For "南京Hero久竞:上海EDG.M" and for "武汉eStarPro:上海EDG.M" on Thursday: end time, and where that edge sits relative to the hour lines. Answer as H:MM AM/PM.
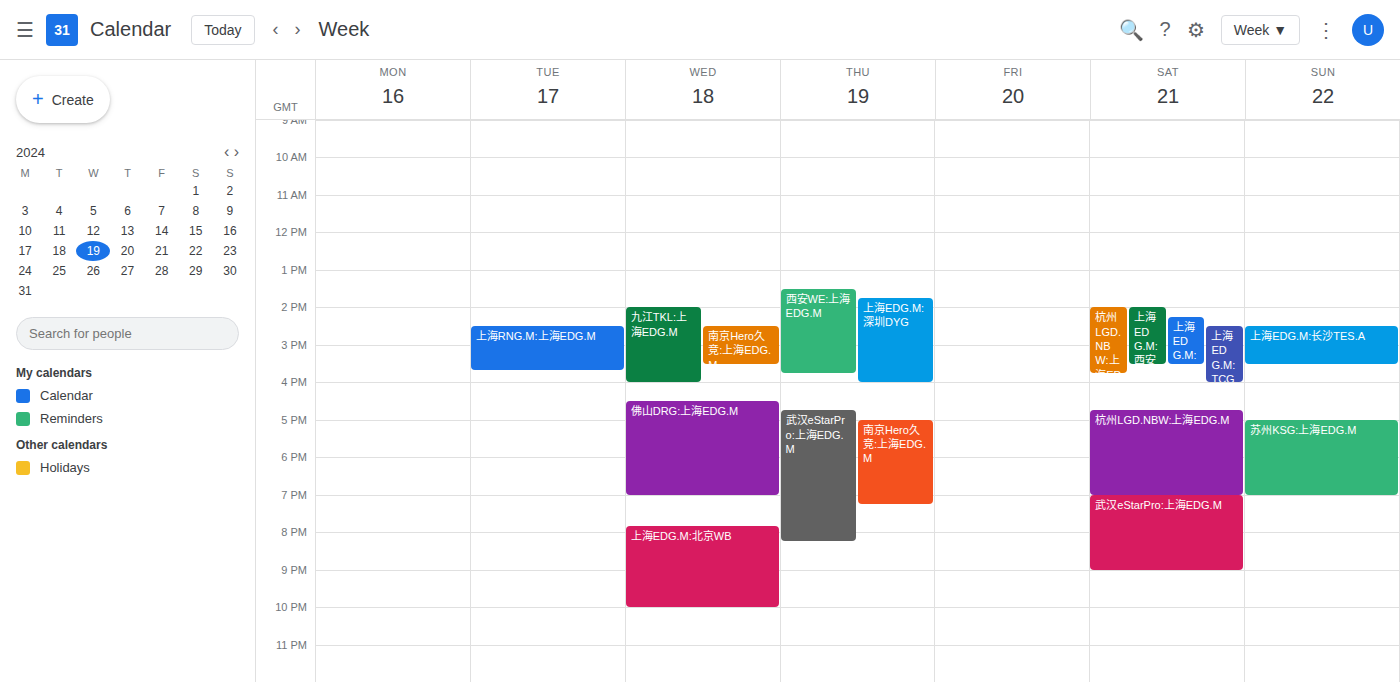
"南京Hero久竞:上海EDG.M": 7:15 PM, neither: a quarter of the way from the 7 PM line to the 8 PM line. "武汉eStarPro:上海EDG.M": 8:15 PM, neither: a quarter of the way from the 8 PM line to the 9 PM line.